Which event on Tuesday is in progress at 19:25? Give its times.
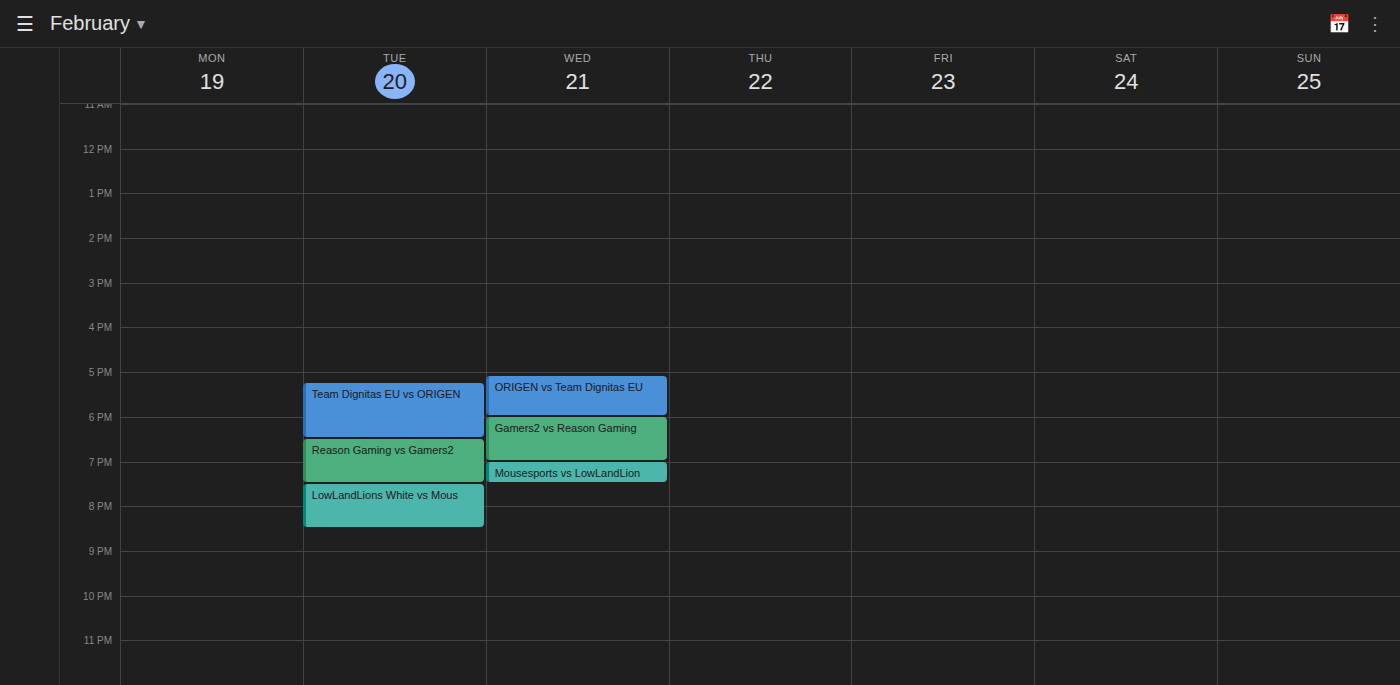
"Reason Gaming vs Gamers2", 18:30 to 19:30